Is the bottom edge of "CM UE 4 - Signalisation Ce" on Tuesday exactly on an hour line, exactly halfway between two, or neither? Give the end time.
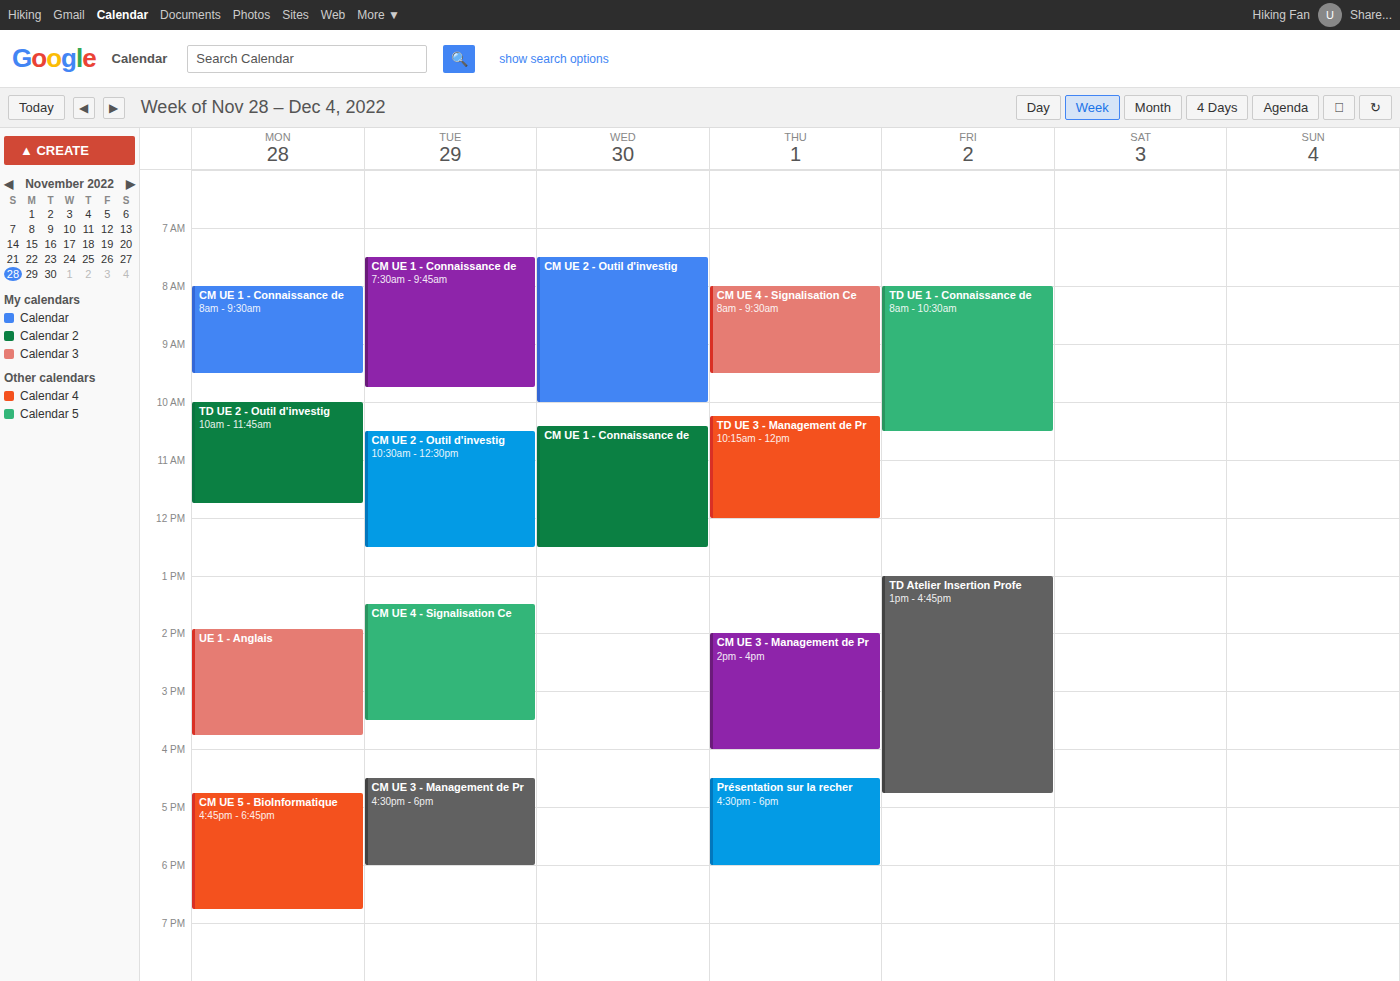
3:30 PM -- halfway between the 3 PM and 4 PM lines.